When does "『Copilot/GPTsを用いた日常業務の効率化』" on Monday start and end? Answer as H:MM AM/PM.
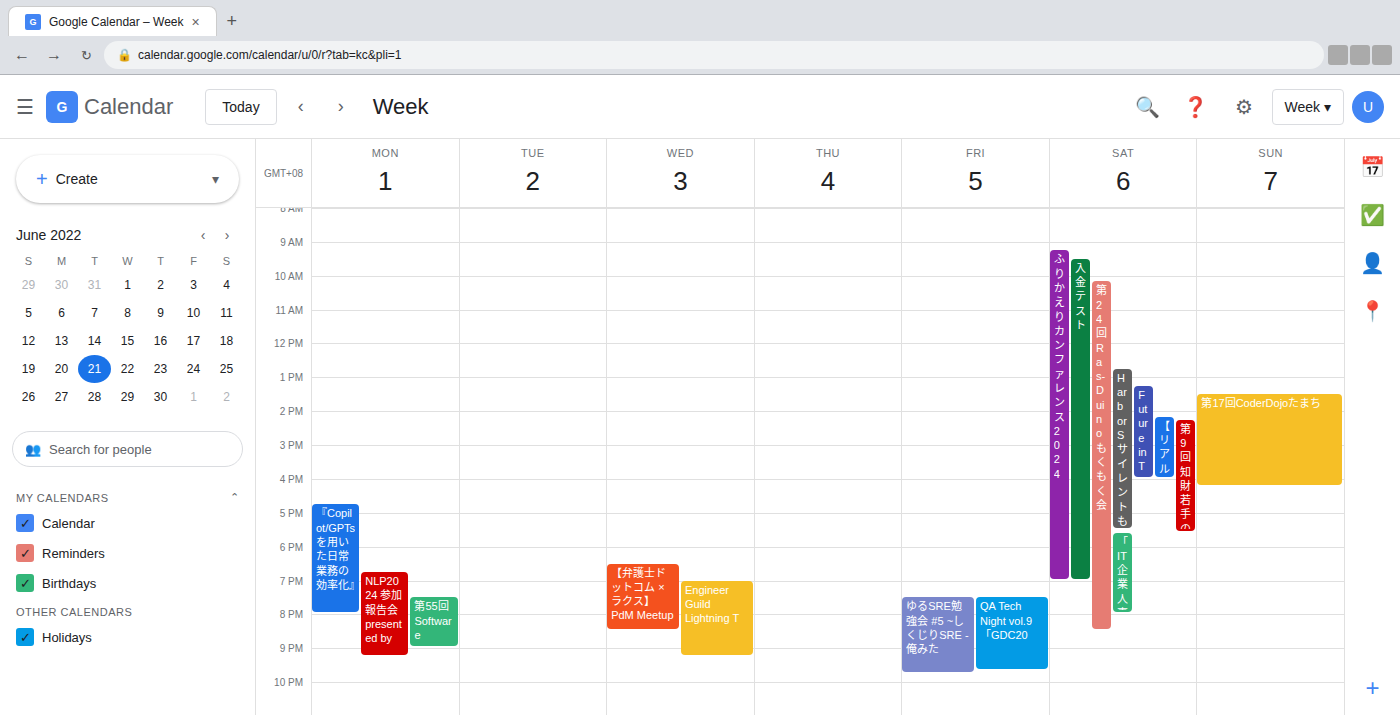
4:45 PM to 8:00 PM